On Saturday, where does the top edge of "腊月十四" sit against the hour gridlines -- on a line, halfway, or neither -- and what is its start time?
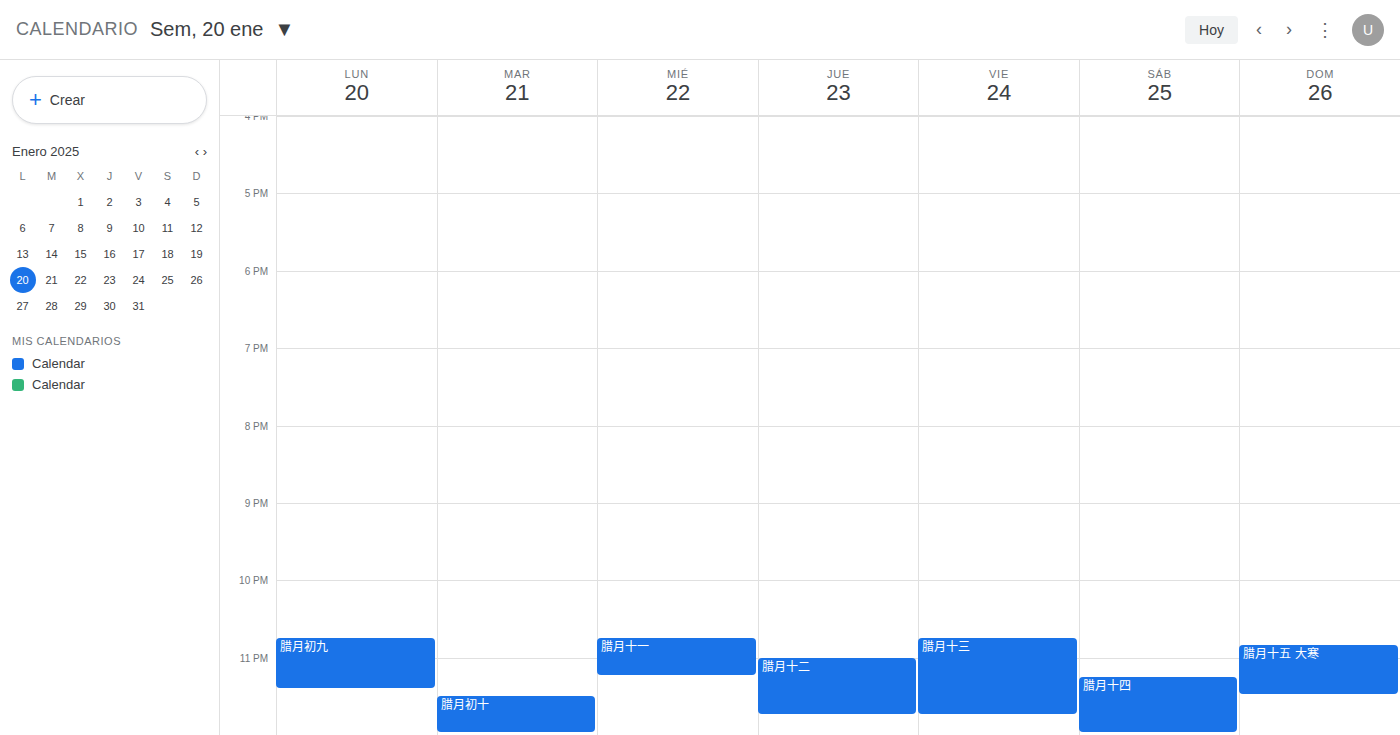
11:15 PM -- neither: a quarter of the way from the 11 PM line to the 12 AM line.